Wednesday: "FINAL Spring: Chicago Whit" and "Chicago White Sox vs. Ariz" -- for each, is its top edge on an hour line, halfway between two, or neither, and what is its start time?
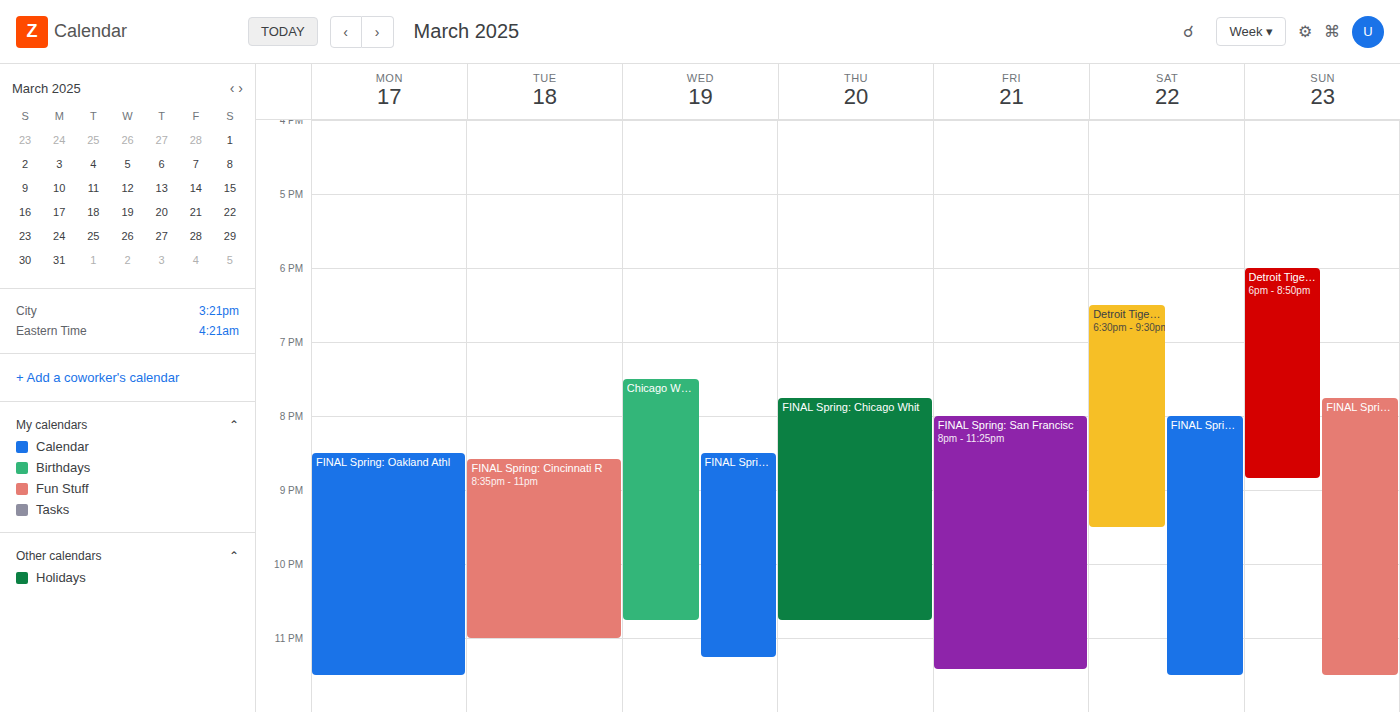
"FINAL Spring: Chicago Whit": 8:30 PM, halfway between the 8 PM and 9 PM lines. "Chicago White Sox vs. Ariz": 7:30 PM, halfway between the 7 PM and 8 PM lines.